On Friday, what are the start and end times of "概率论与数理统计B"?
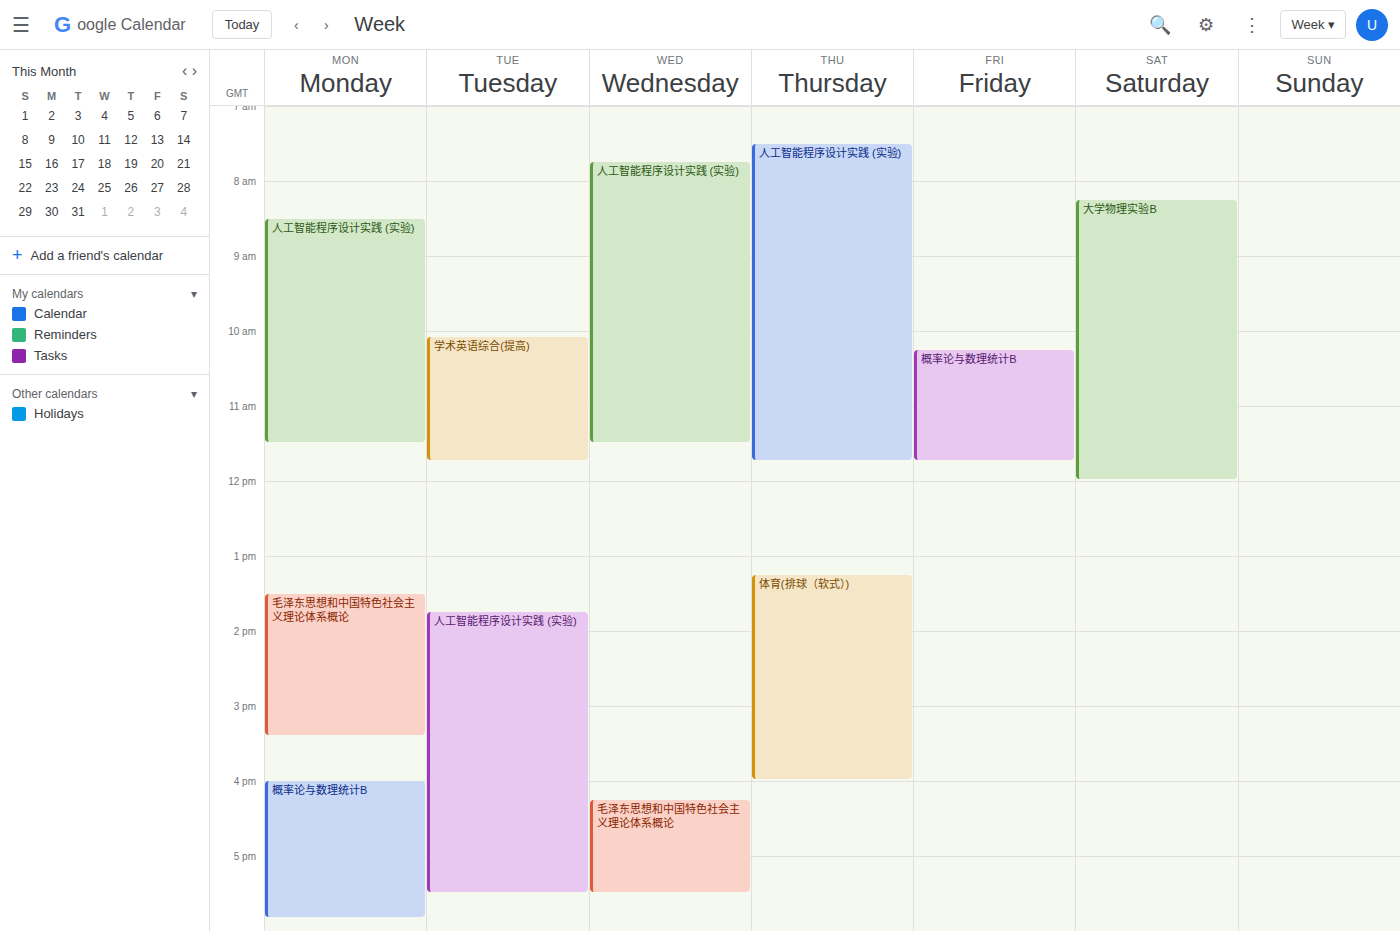
10:15 AM to 11:45 AM